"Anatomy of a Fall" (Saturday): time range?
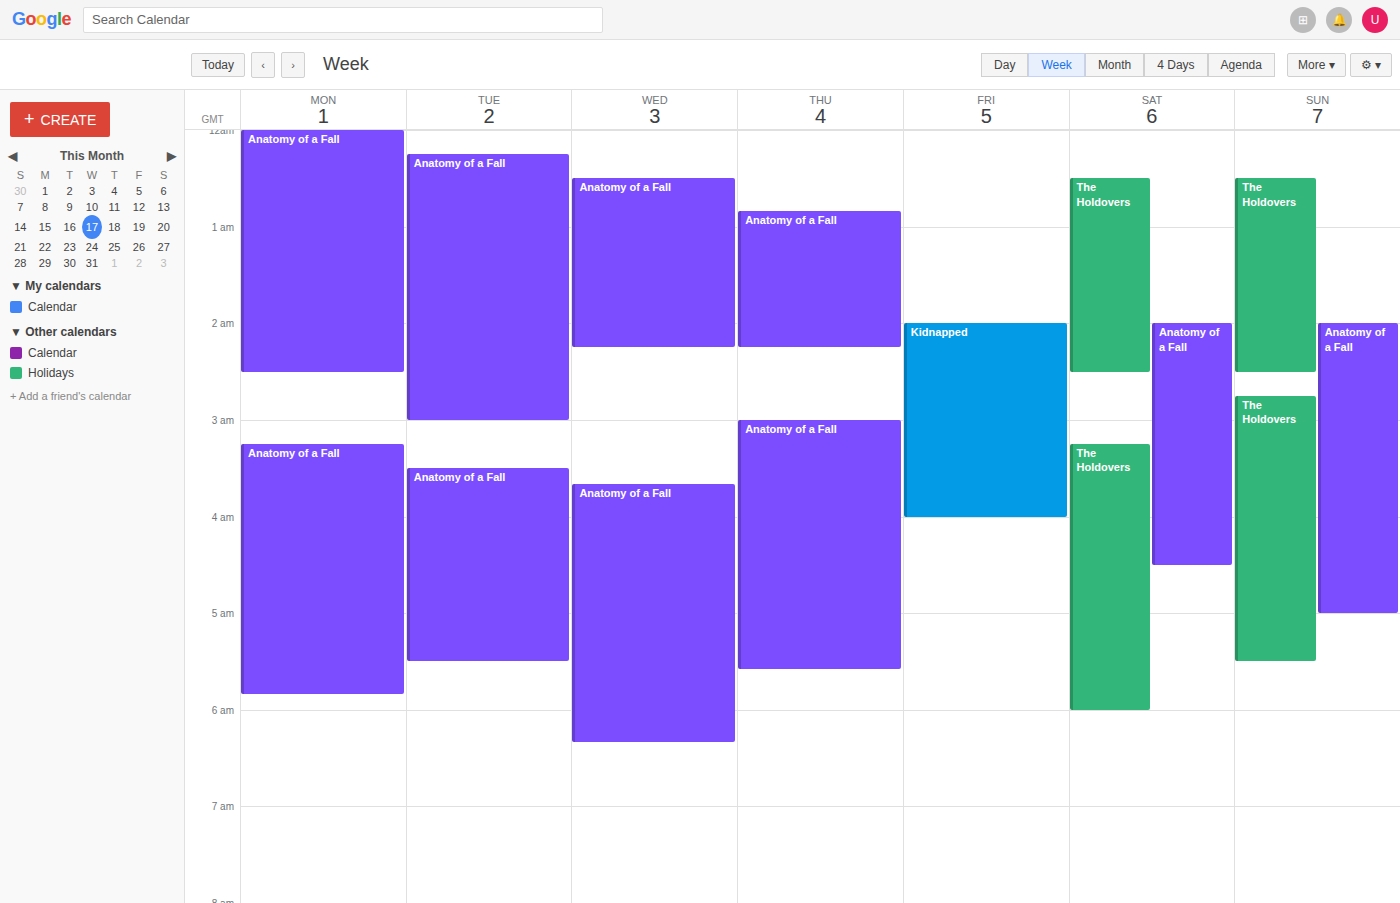
2:00 AM to 4:30 AM